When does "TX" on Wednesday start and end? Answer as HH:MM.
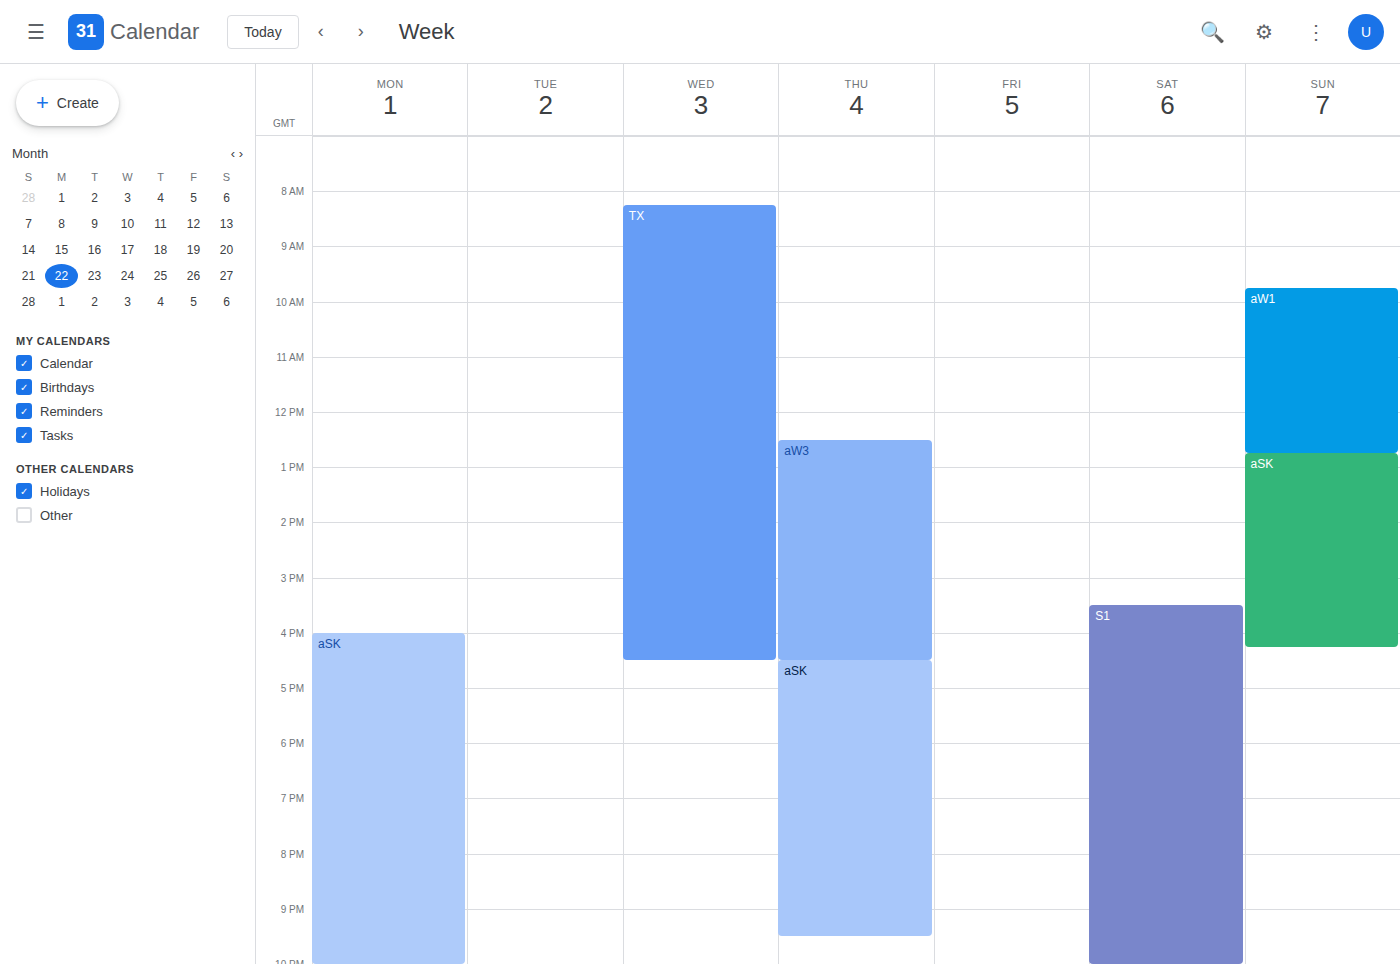
08:15 to 16:30